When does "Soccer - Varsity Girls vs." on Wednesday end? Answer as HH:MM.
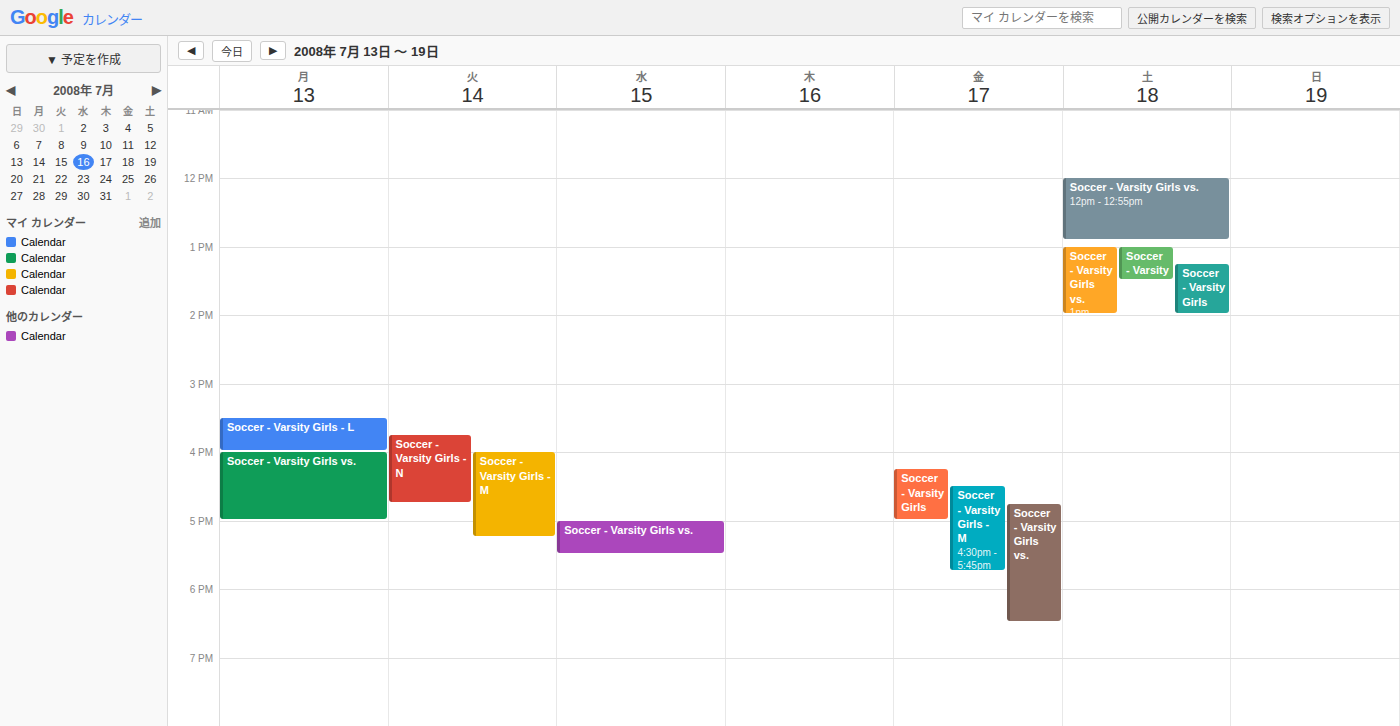
17:30